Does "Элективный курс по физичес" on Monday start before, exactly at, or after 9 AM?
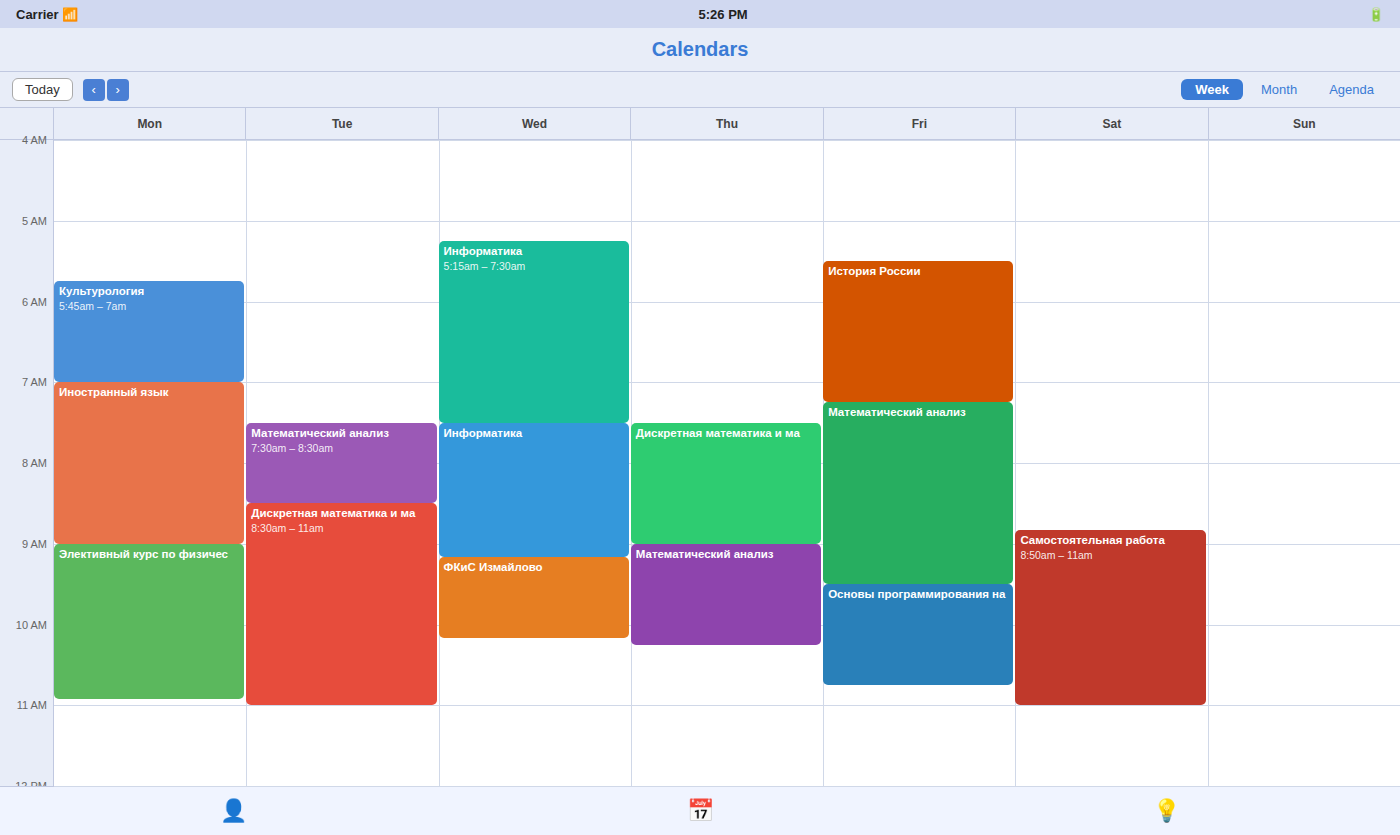
9:00 AM -- exactly at 9 AM, on the 9 AM line.